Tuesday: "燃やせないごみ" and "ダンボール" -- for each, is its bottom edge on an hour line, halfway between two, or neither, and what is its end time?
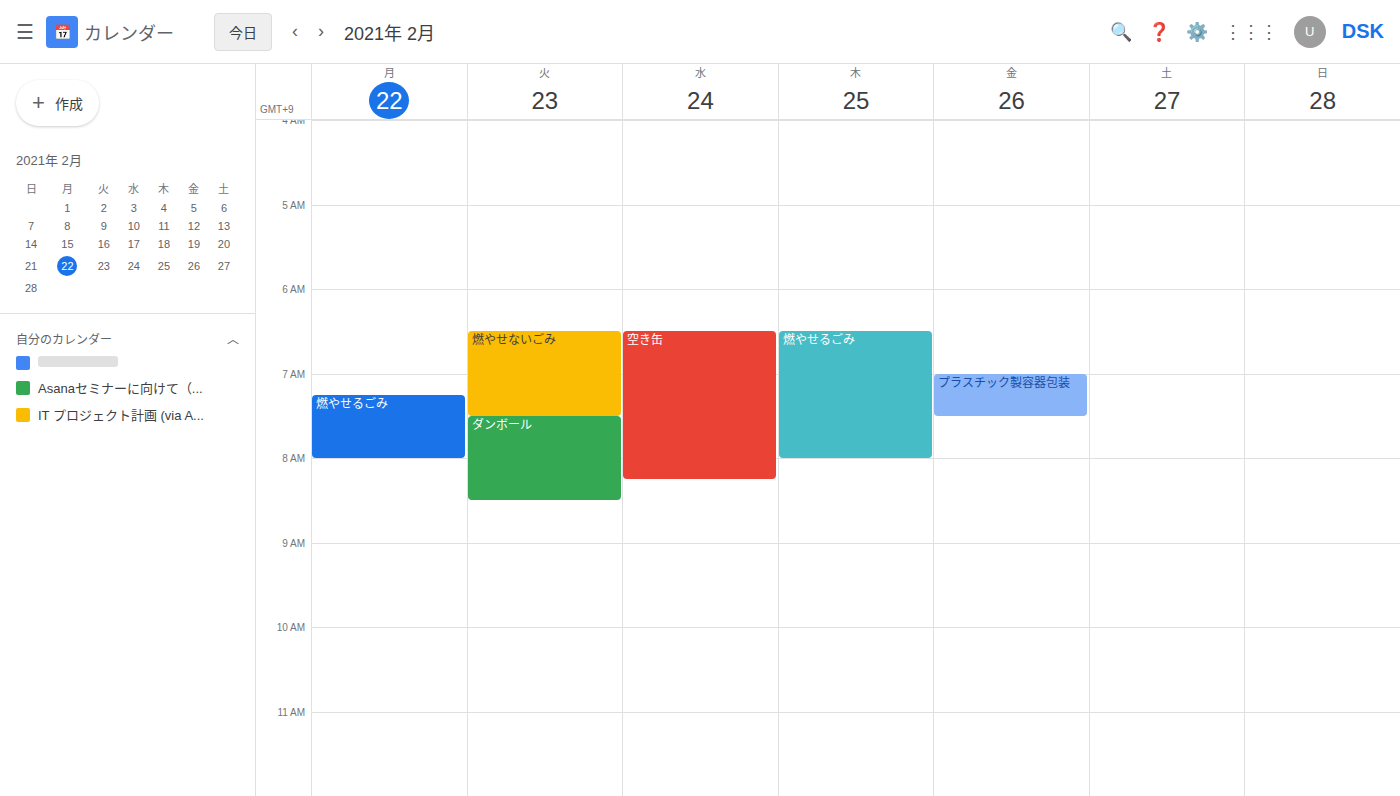
"燃やせないごみ": 7:30 AM, halfway between the 7 AM and 8 AM lines. "ダンボール": 8:30 AM, halfway between the 8 AM and 9 AM lines.